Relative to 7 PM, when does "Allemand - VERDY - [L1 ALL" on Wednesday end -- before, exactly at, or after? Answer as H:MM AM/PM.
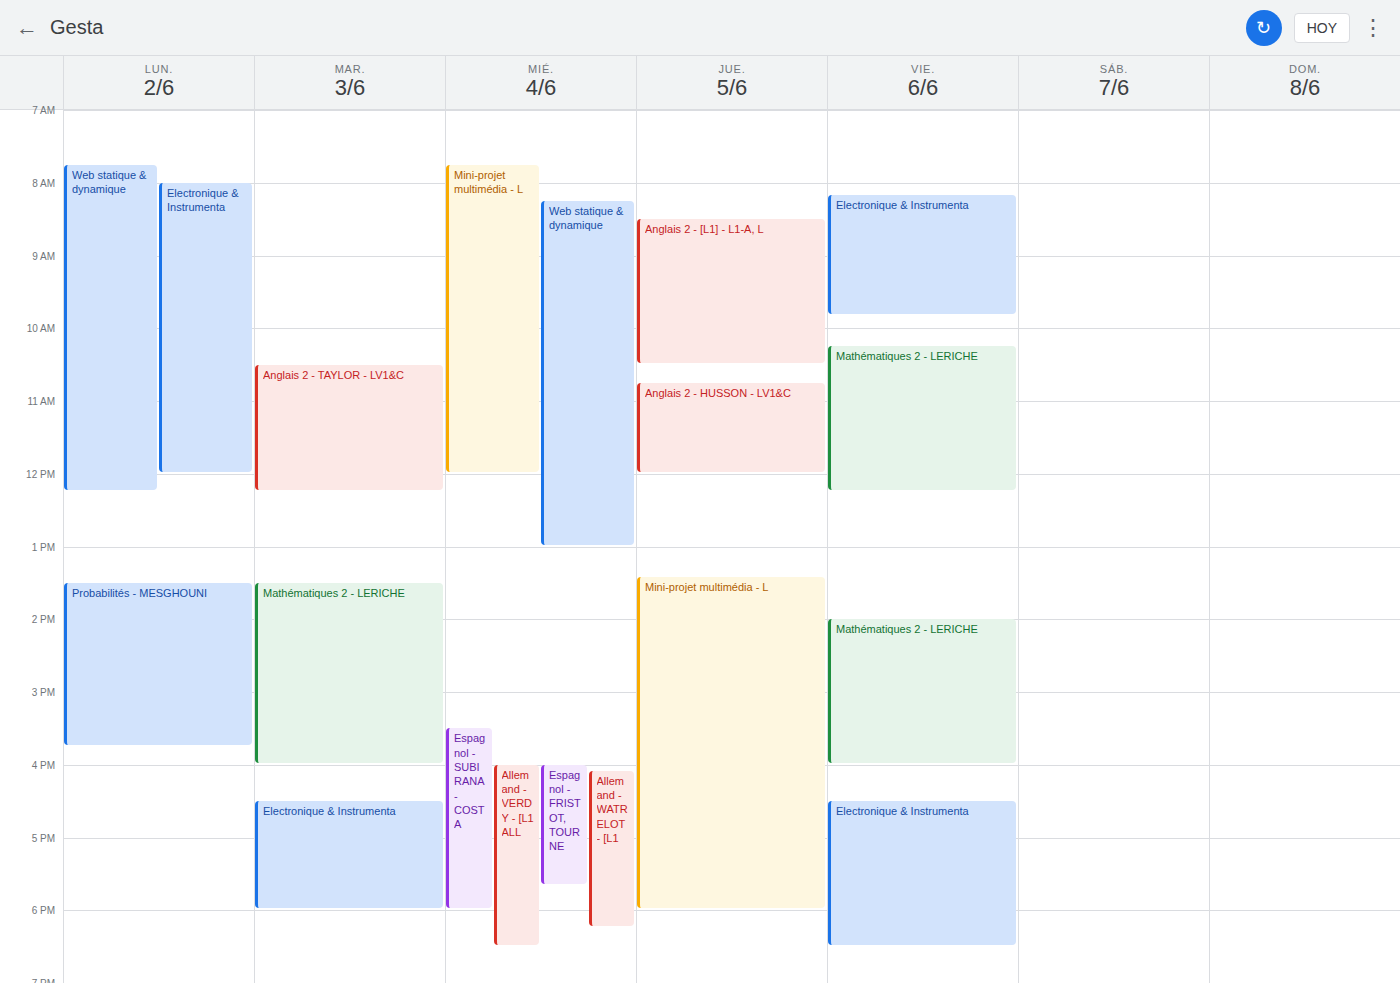
6:30 PM -- before 7 PM, 30 minutes above the 7 PM line.